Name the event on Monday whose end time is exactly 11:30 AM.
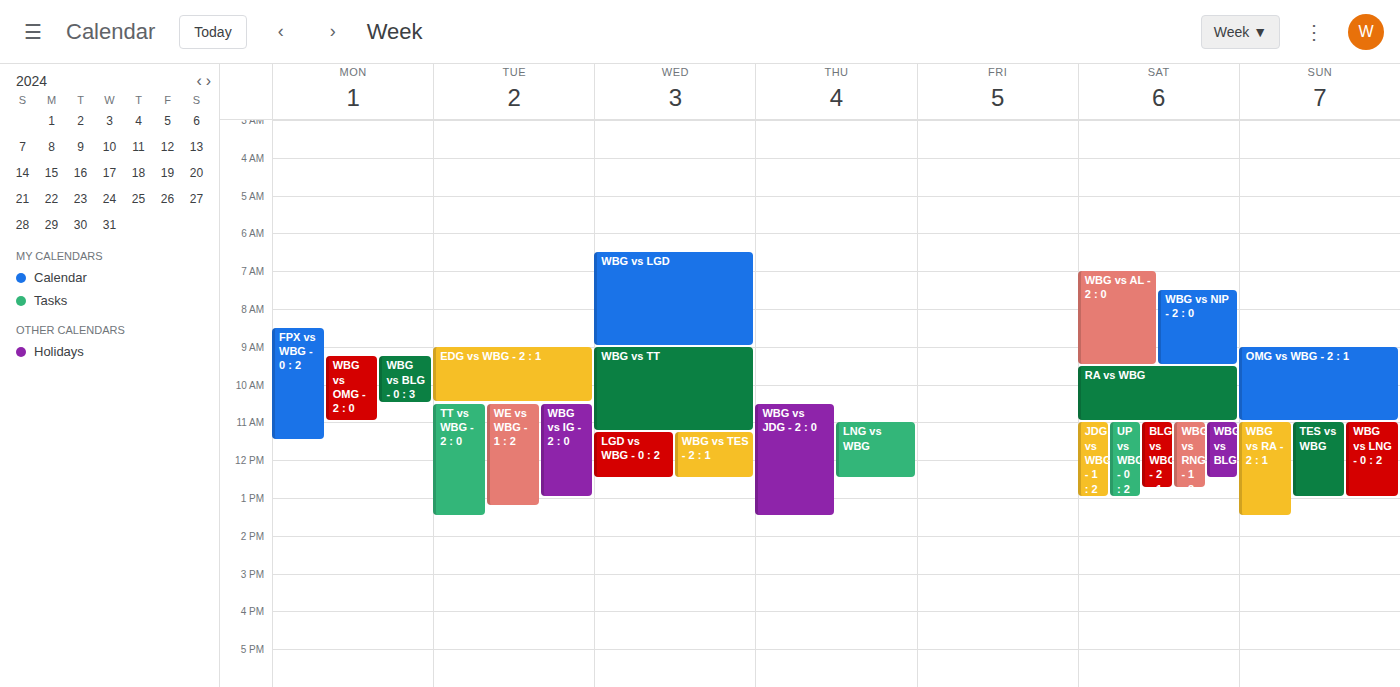
"FPX vs WBG - 0 : 2"